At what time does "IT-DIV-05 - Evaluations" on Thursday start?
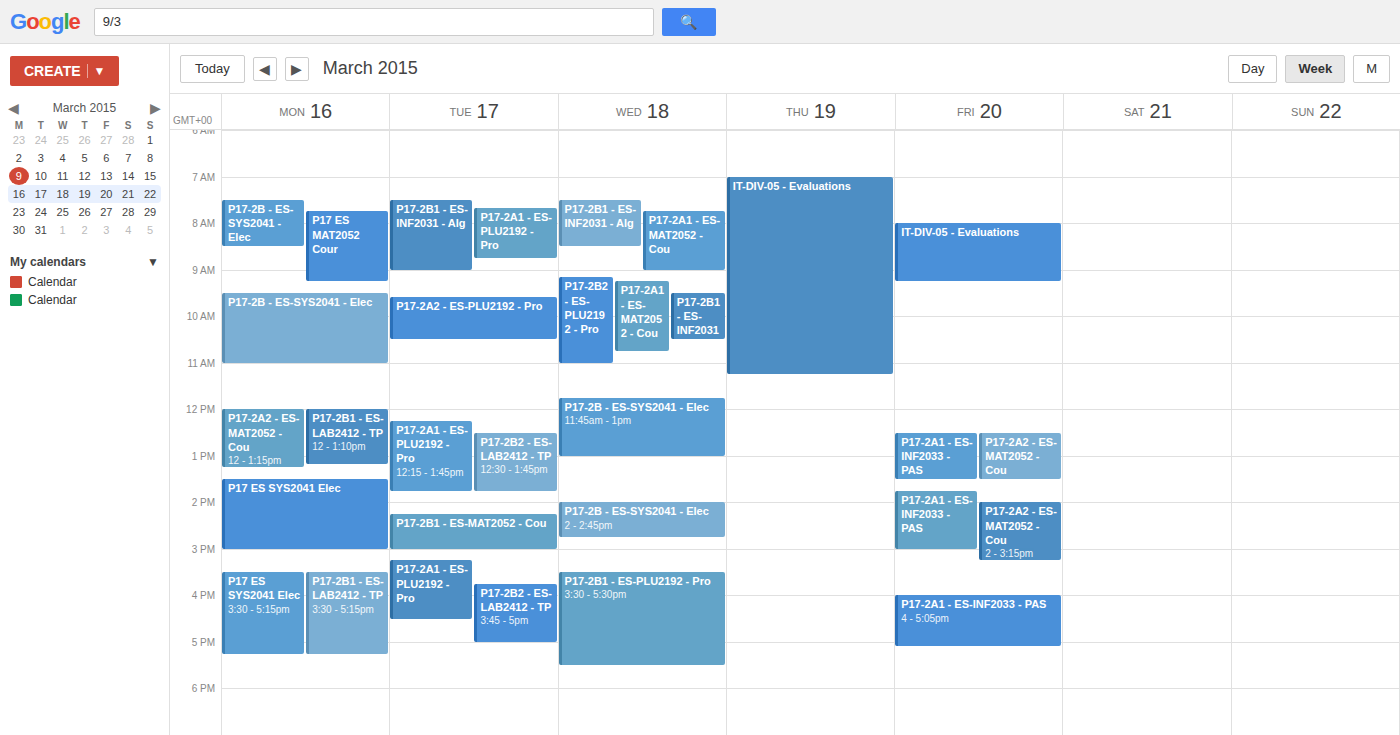
7:00 AM